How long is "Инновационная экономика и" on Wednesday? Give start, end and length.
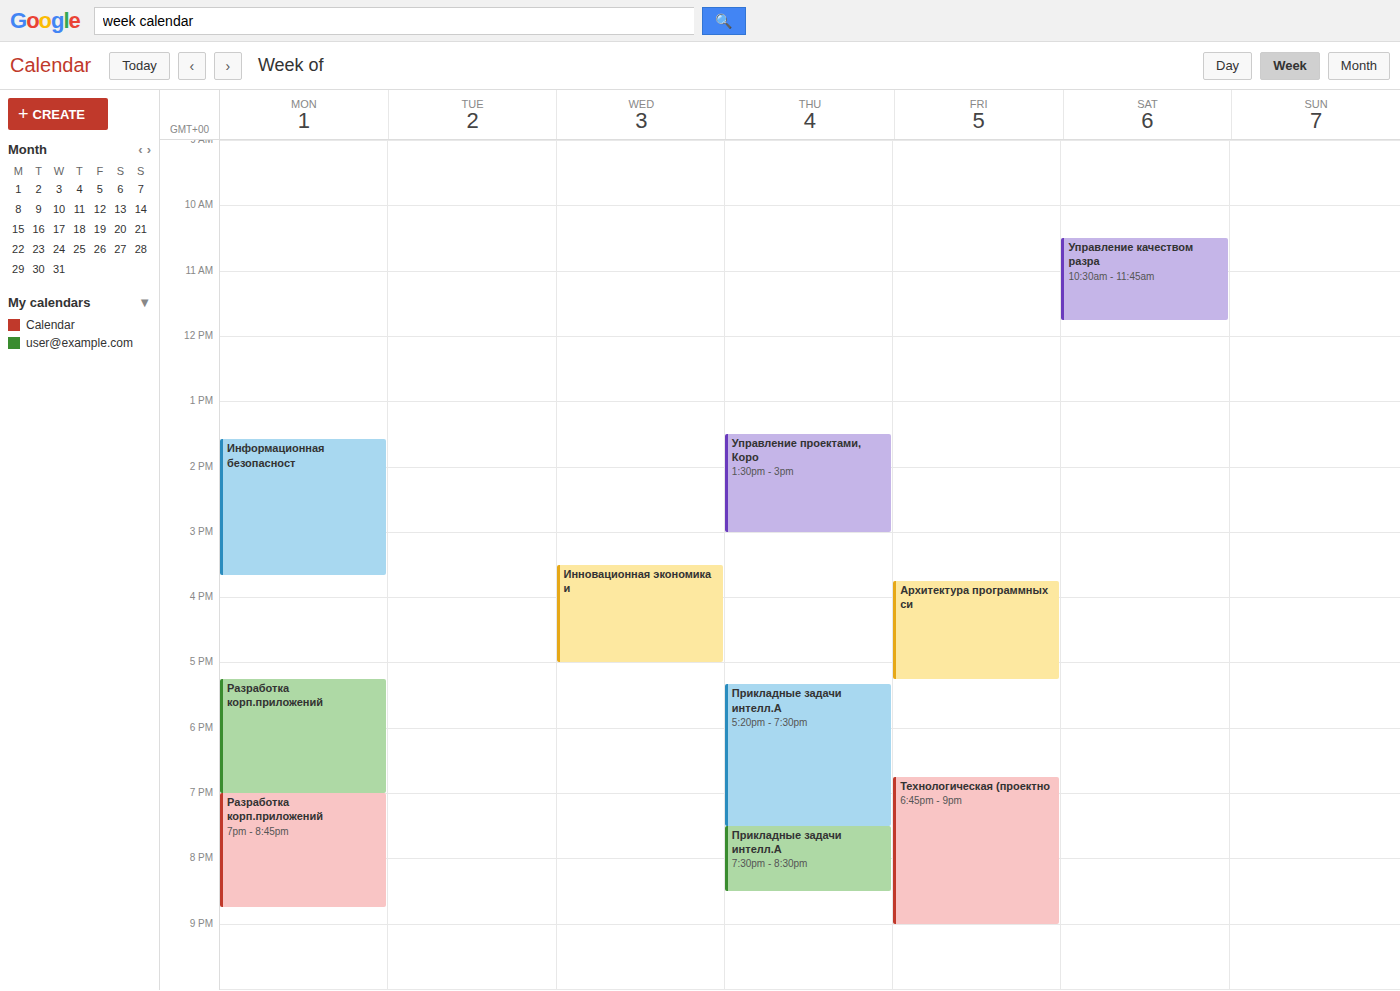
3:30 PM to 5:00 PM, 1 hour 30 minutes